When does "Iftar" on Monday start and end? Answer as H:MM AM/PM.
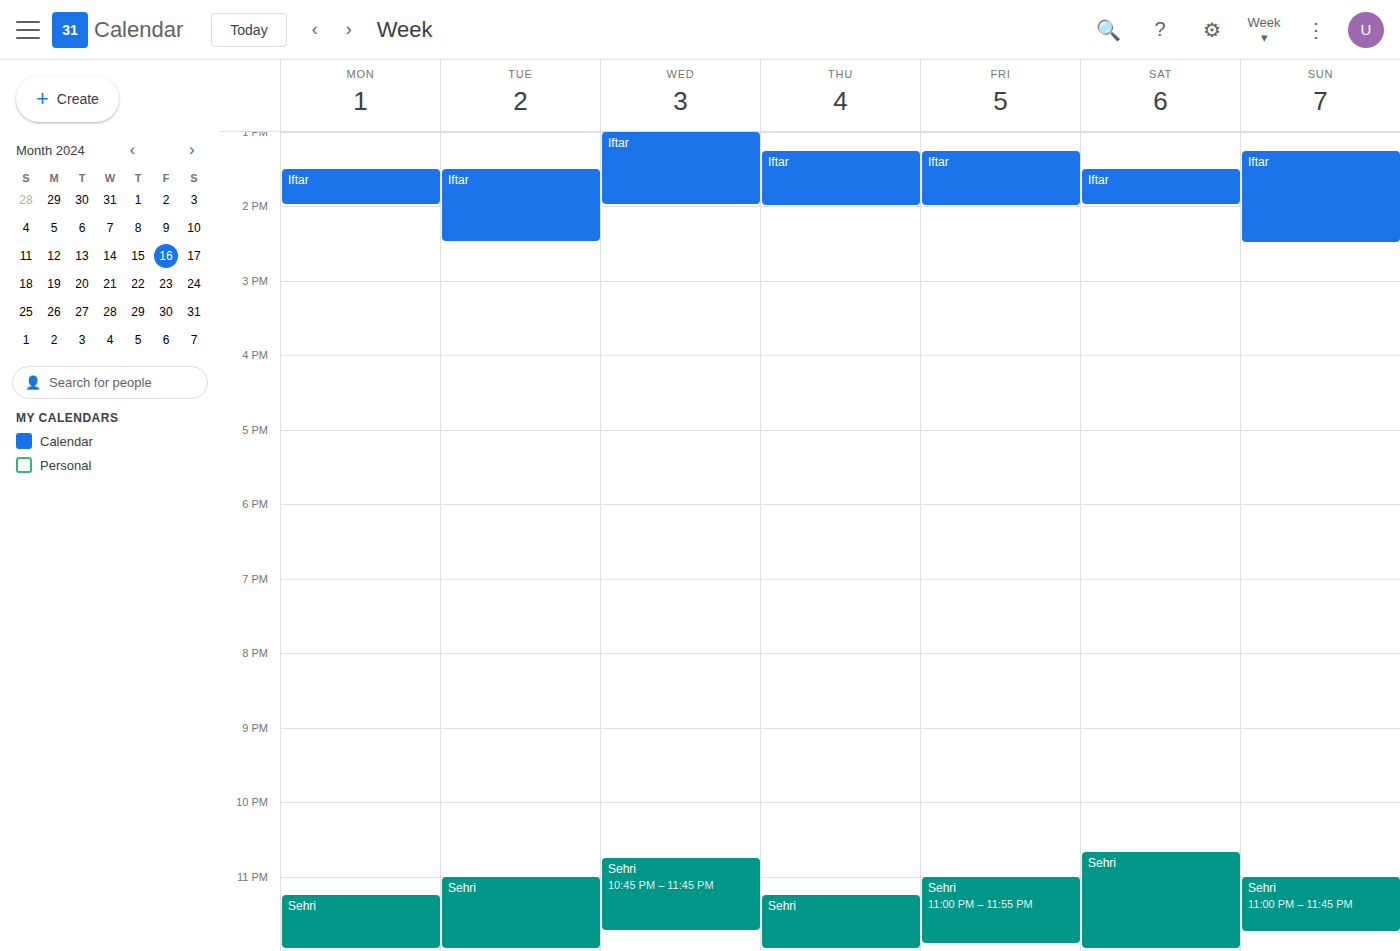
1:30 PM to 2:00 PM